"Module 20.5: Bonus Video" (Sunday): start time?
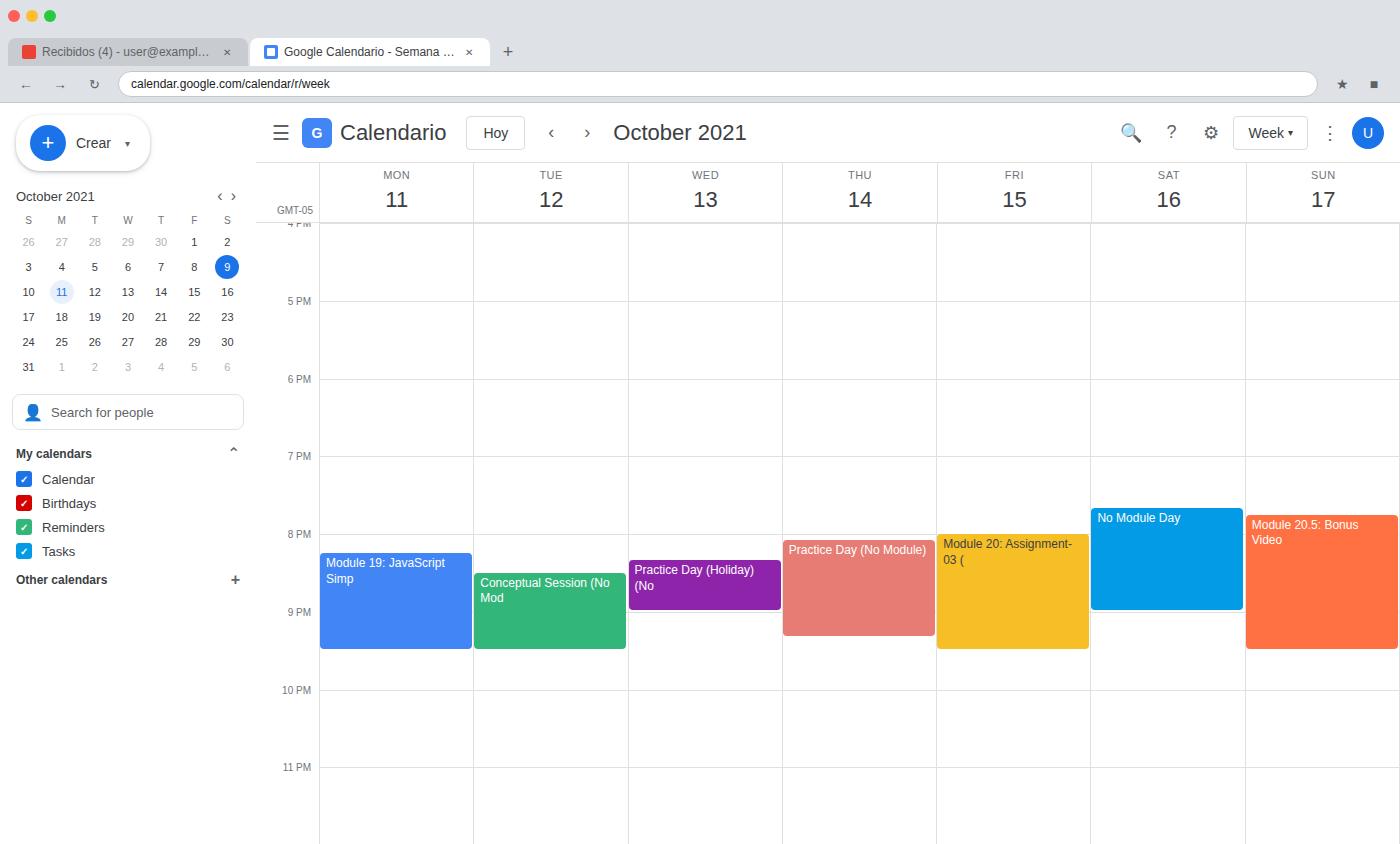
7:45 PM